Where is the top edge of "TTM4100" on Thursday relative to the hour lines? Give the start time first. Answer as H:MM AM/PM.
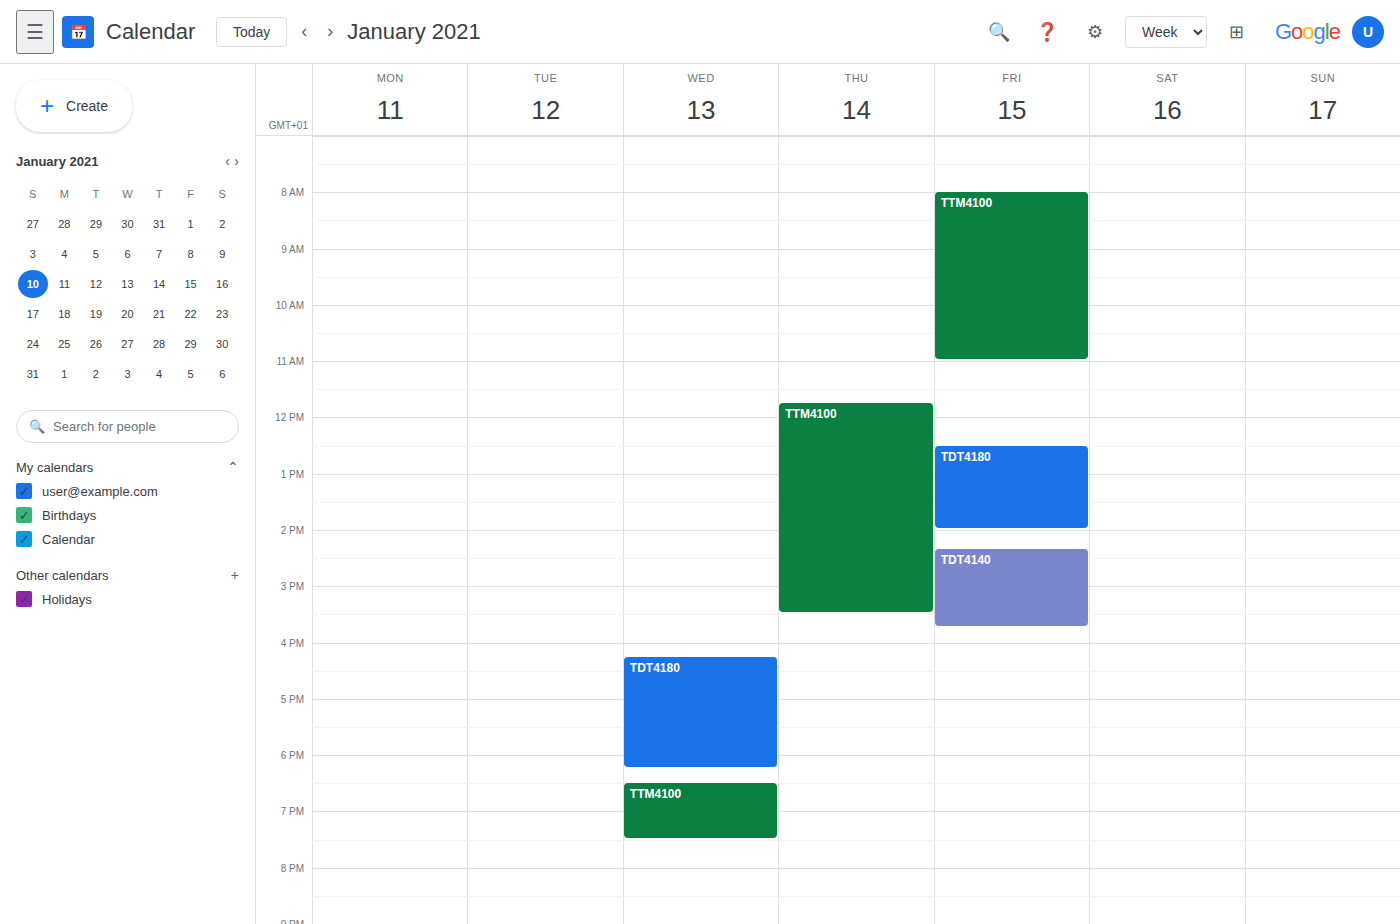
11:45 AM -- neither: three quarters of the way from the 11 AM line to the 12 PM line.